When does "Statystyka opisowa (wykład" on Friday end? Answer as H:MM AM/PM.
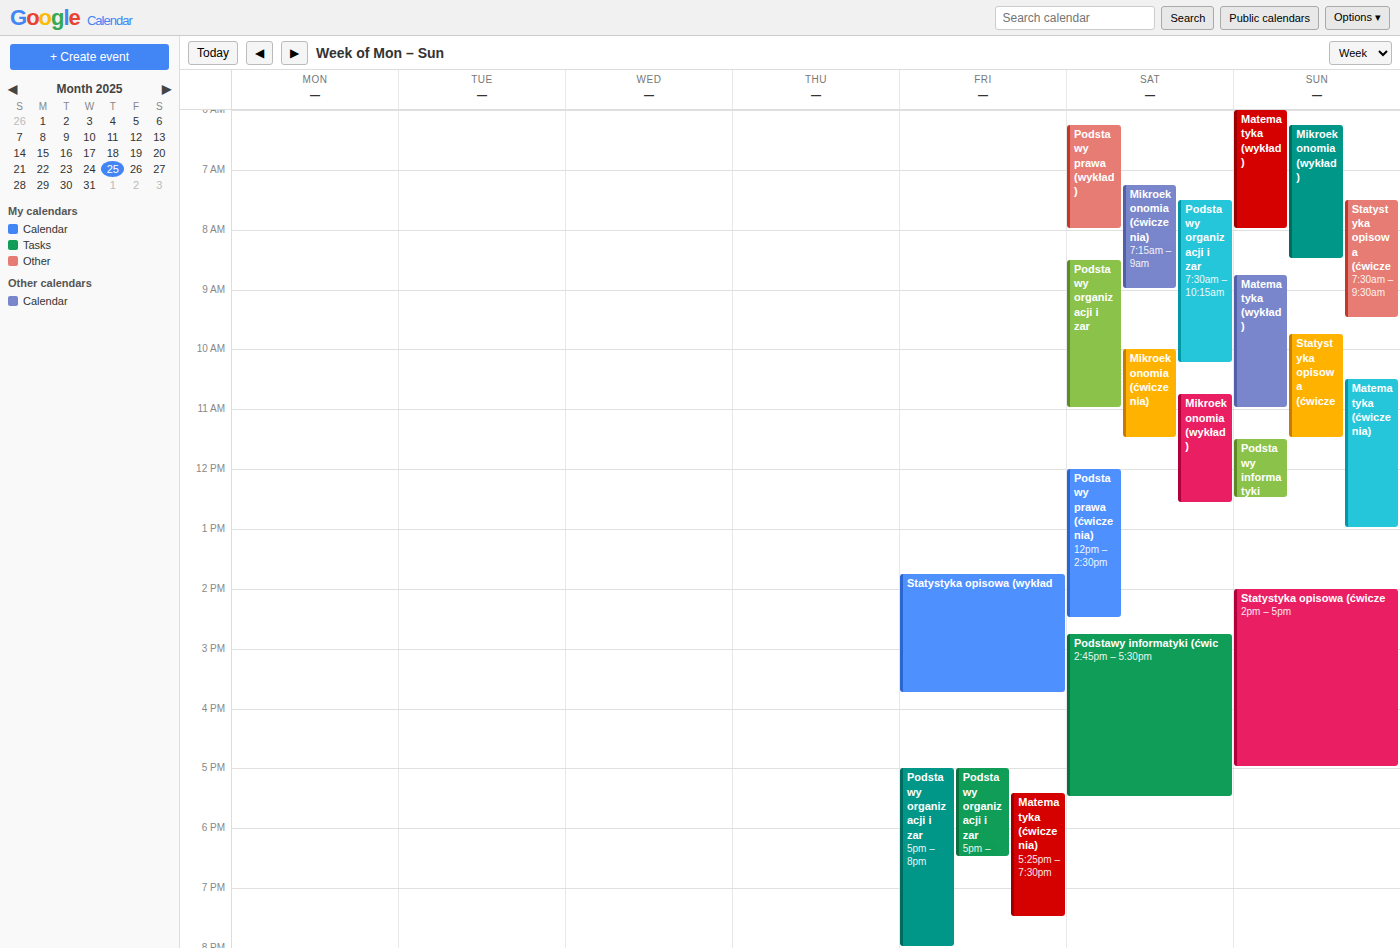
3:45 PM